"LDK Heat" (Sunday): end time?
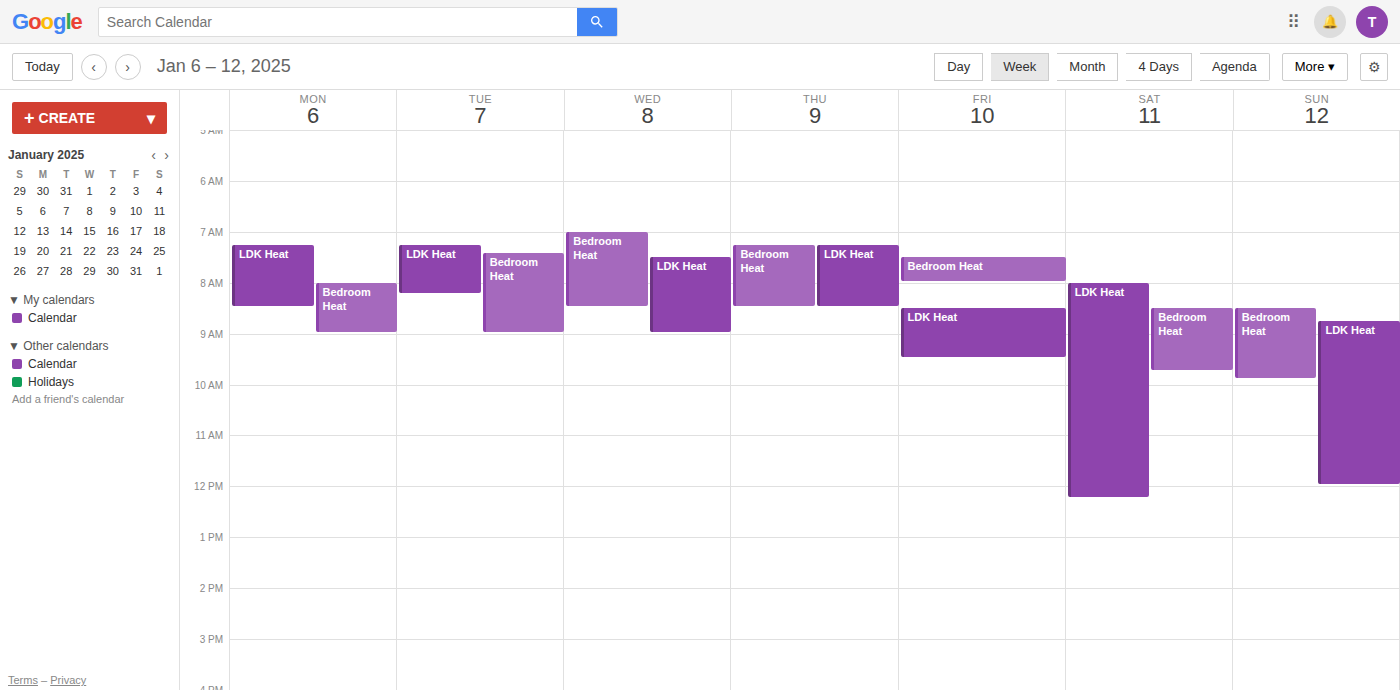
12:00